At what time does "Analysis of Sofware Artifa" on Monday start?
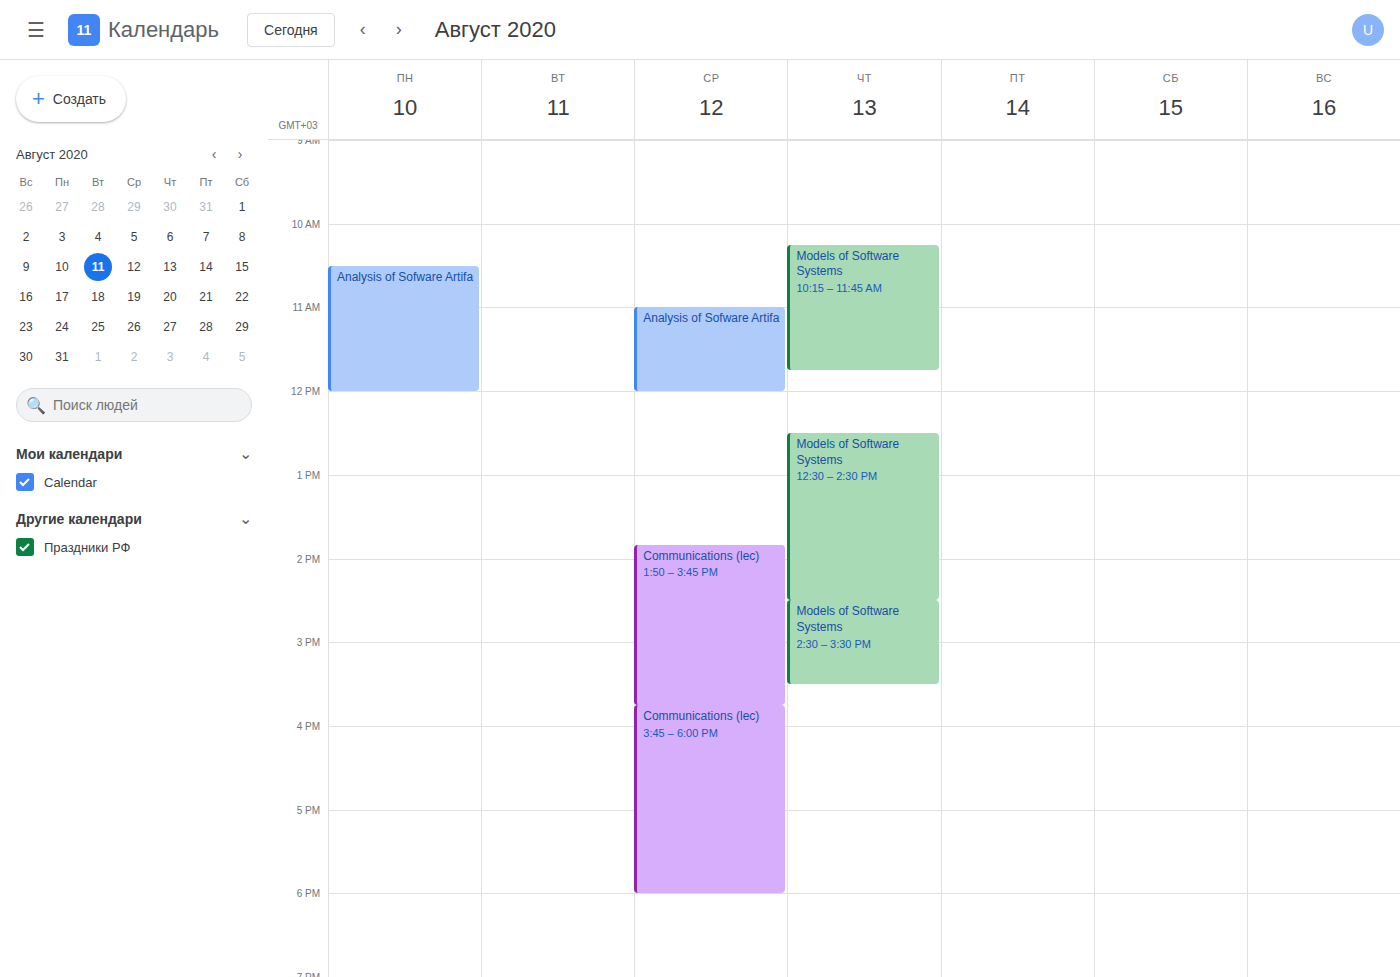
10:30 AM